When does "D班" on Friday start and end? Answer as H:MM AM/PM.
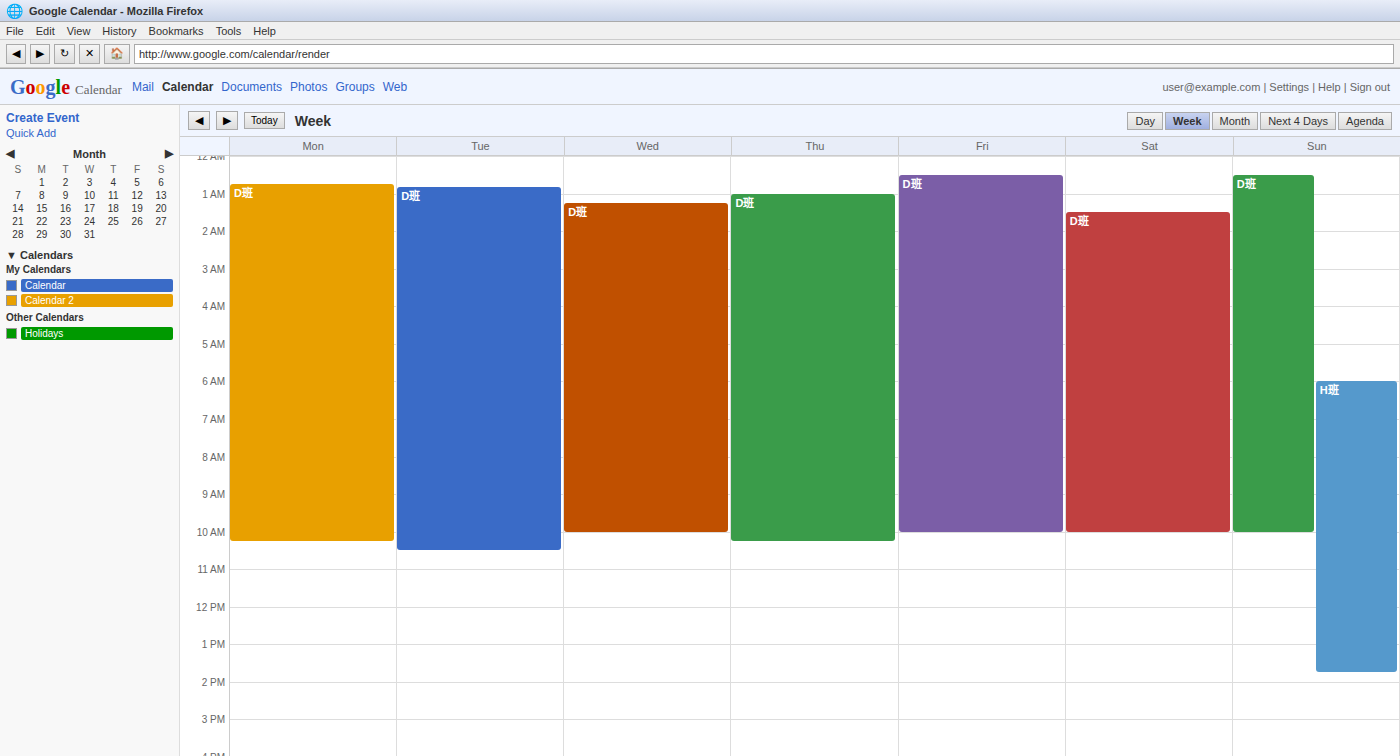
12:30 AM to 10:00 AM